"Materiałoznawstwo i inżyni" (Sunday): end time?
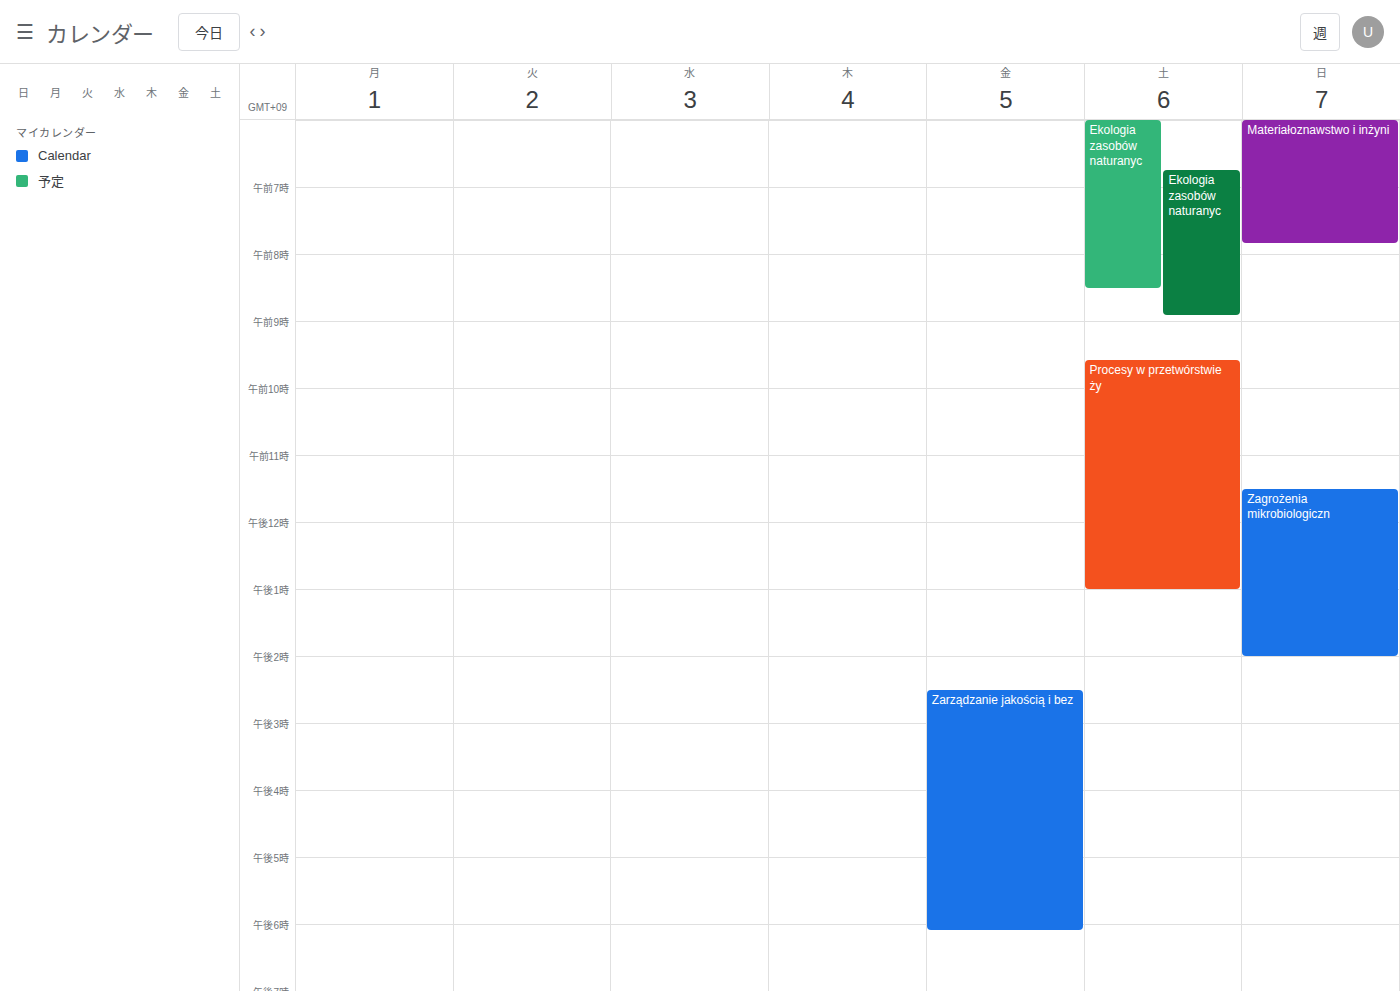
7:50 AM